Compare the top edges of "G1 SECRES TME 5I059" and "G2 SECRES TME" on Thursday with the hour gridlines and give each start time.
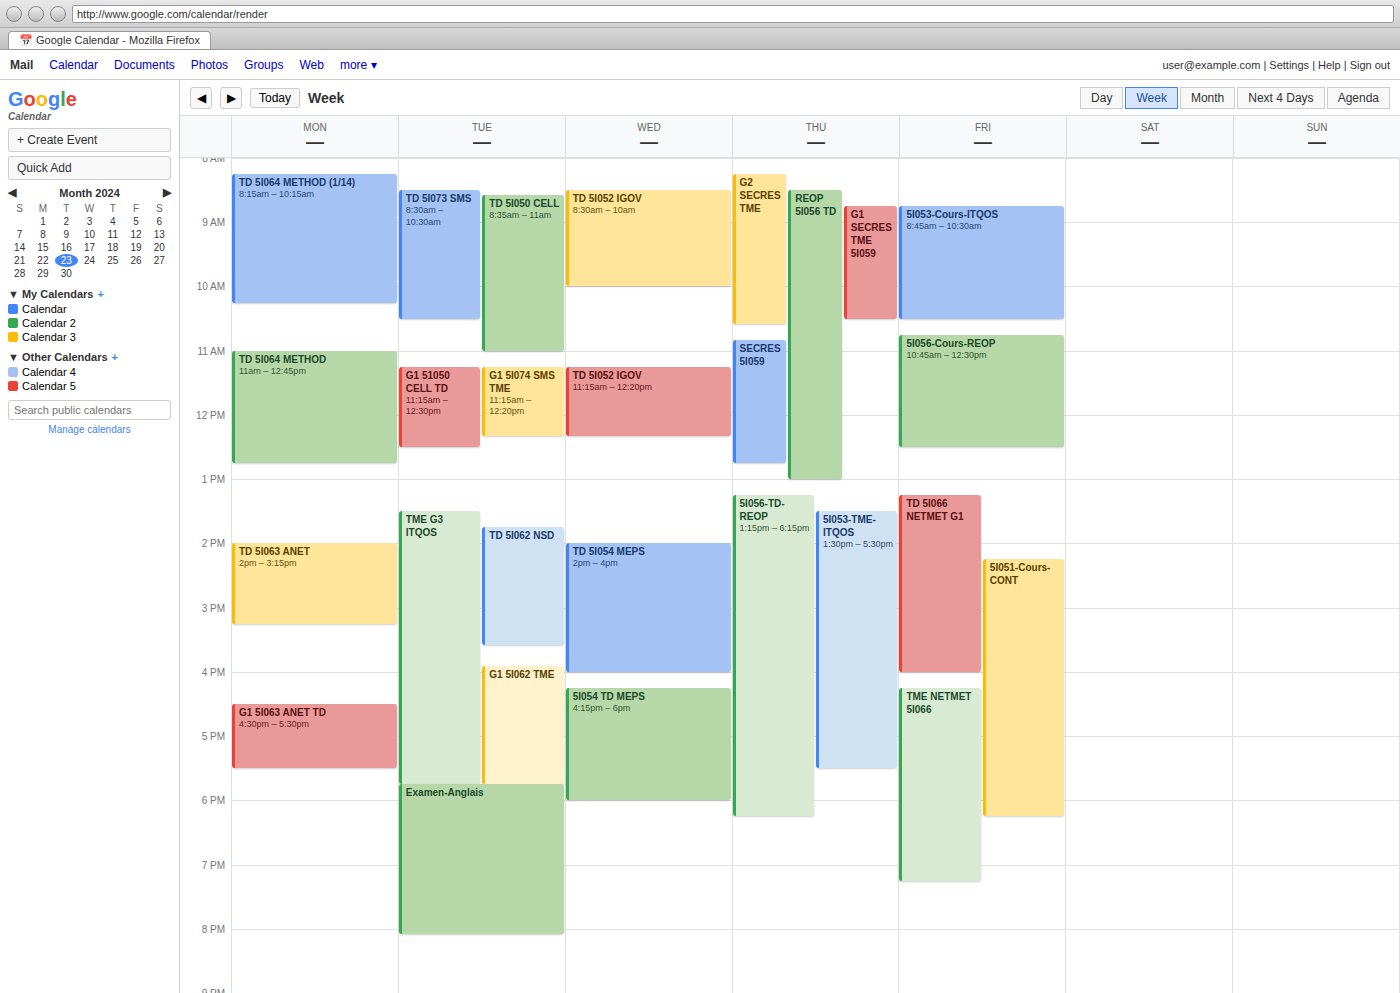
"G1 SECRES TME 5I059": 08:45, neither: three quarters of the way from the 08:00 line to the 09:00 line. "G2 SECRES TME": 08:15, neither: a quarter of the way from the 08:00 line to the 09:00 line.